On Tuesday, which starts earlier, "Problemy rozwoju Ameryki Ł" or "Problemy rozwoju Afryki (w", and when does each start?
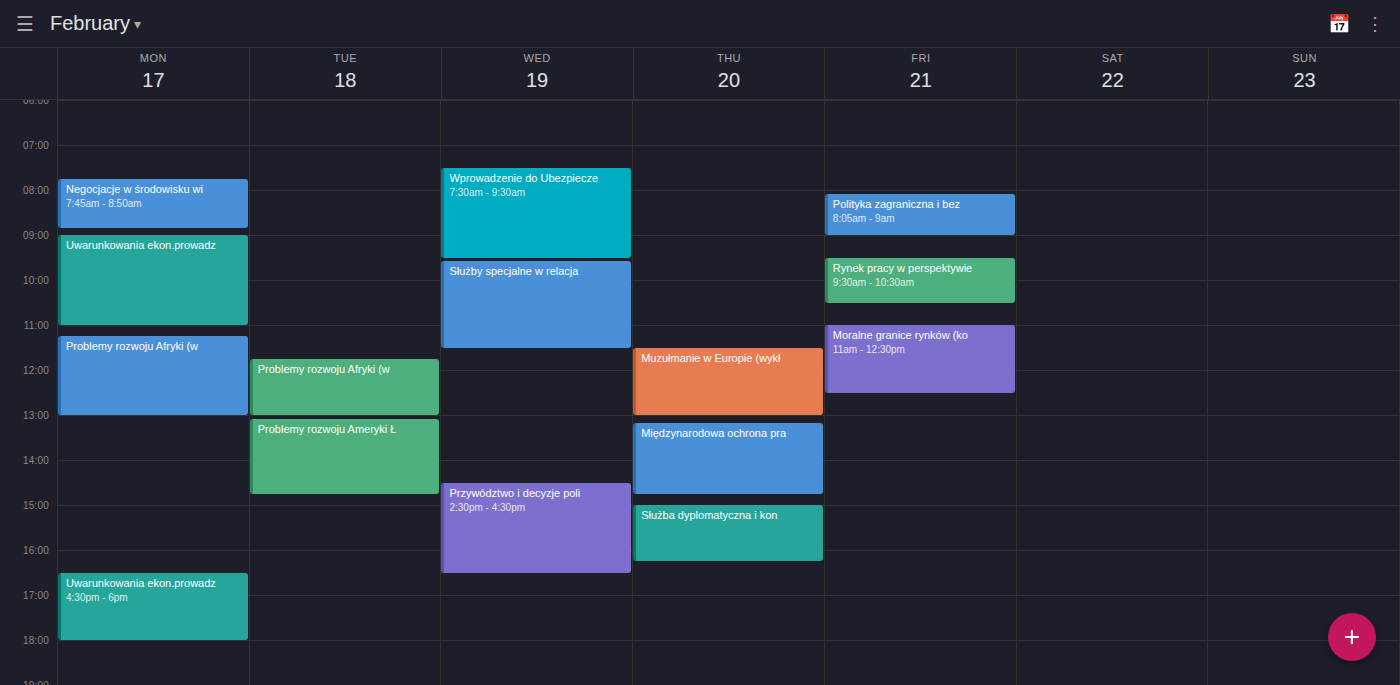
"Problemy rozwoju Afryki (w" 11:45; "Problemy rozwoju Ameryki Ł" 13:05.